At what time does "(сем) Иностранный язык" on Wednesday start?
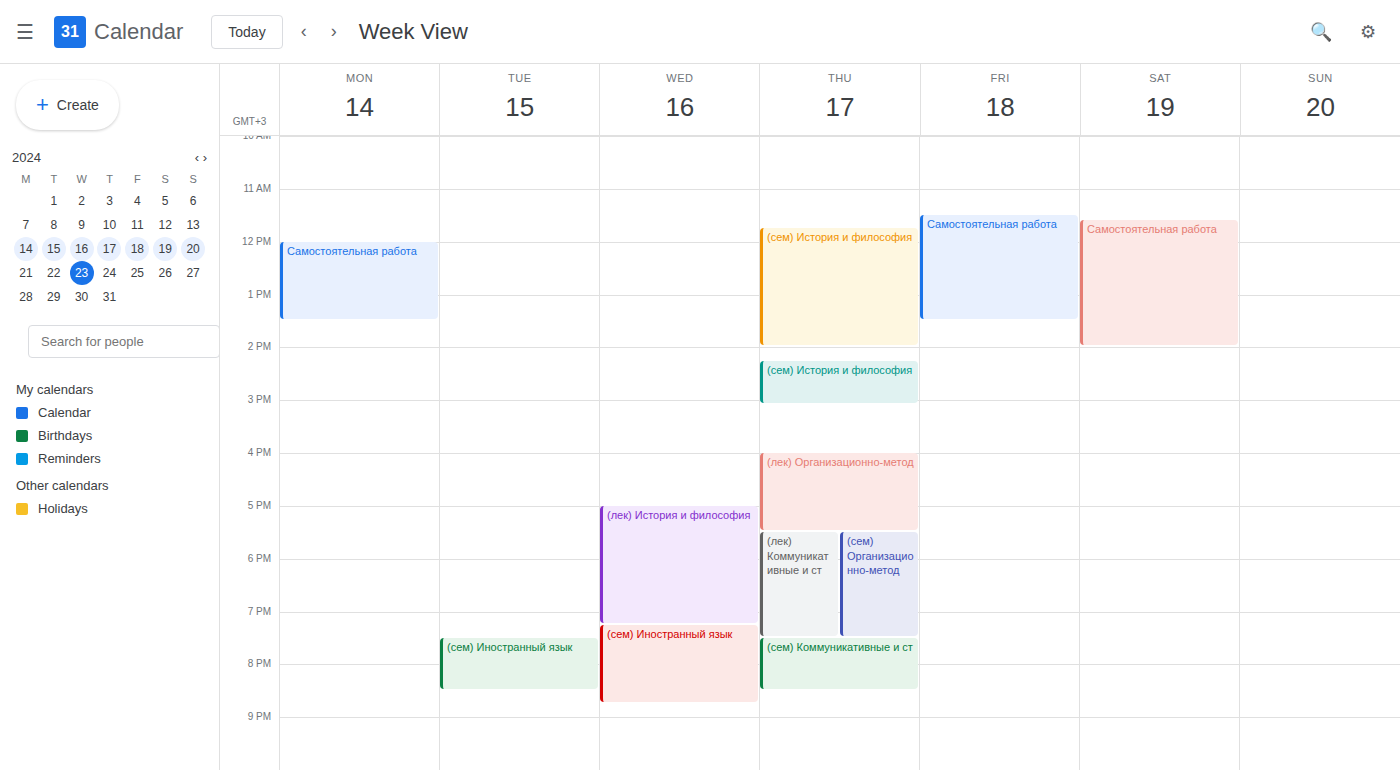
7:15 PM